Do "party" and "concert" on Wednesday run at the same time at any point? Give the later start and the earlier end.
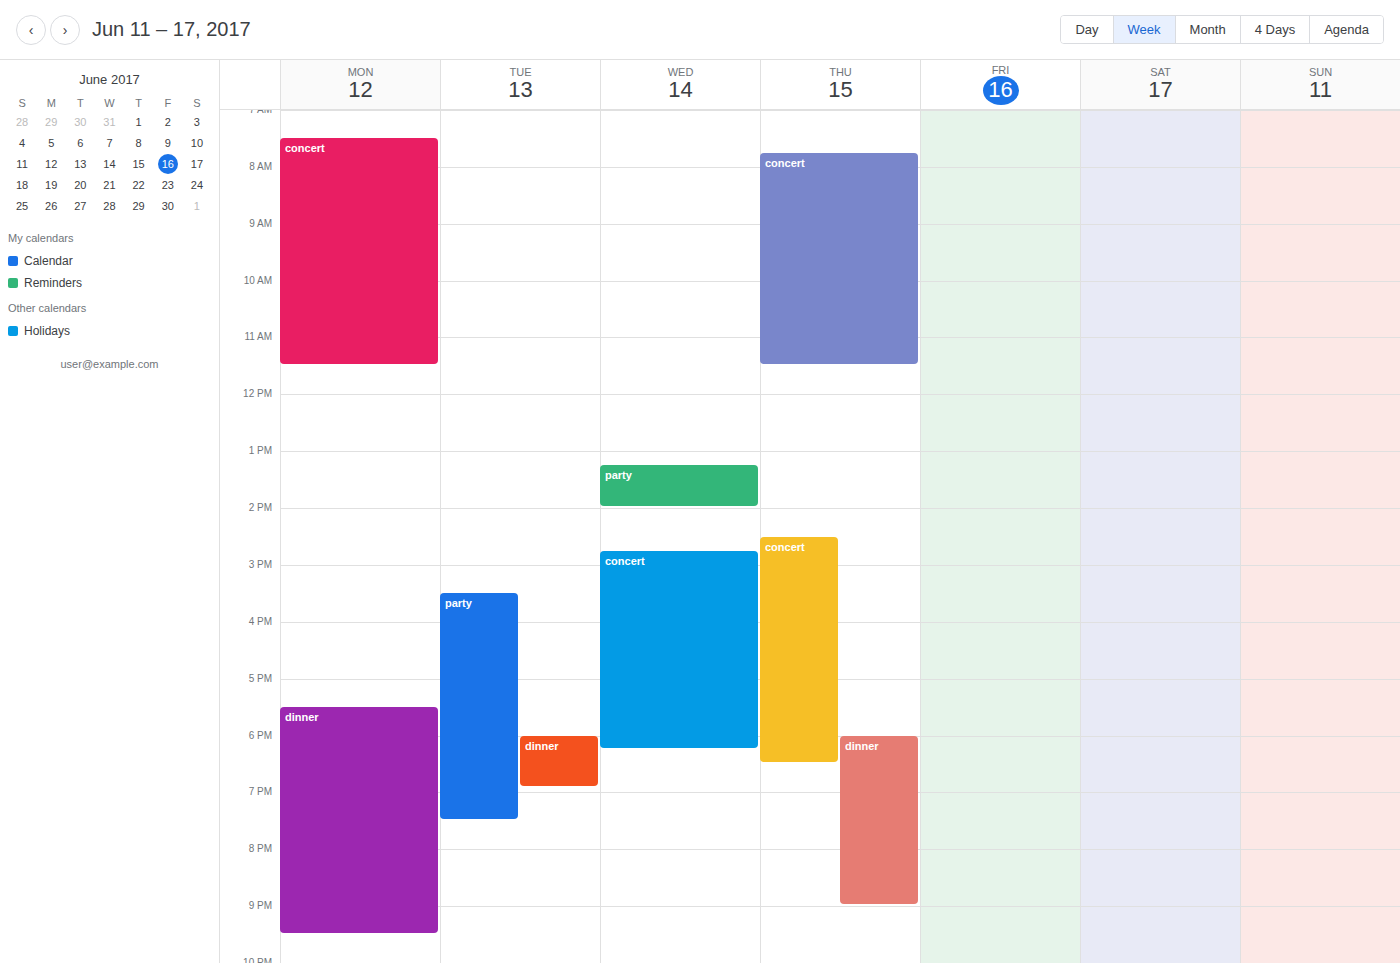
"party" ends at 2:00 PM and "concert" starts at 2:45 PM -- no overlap.